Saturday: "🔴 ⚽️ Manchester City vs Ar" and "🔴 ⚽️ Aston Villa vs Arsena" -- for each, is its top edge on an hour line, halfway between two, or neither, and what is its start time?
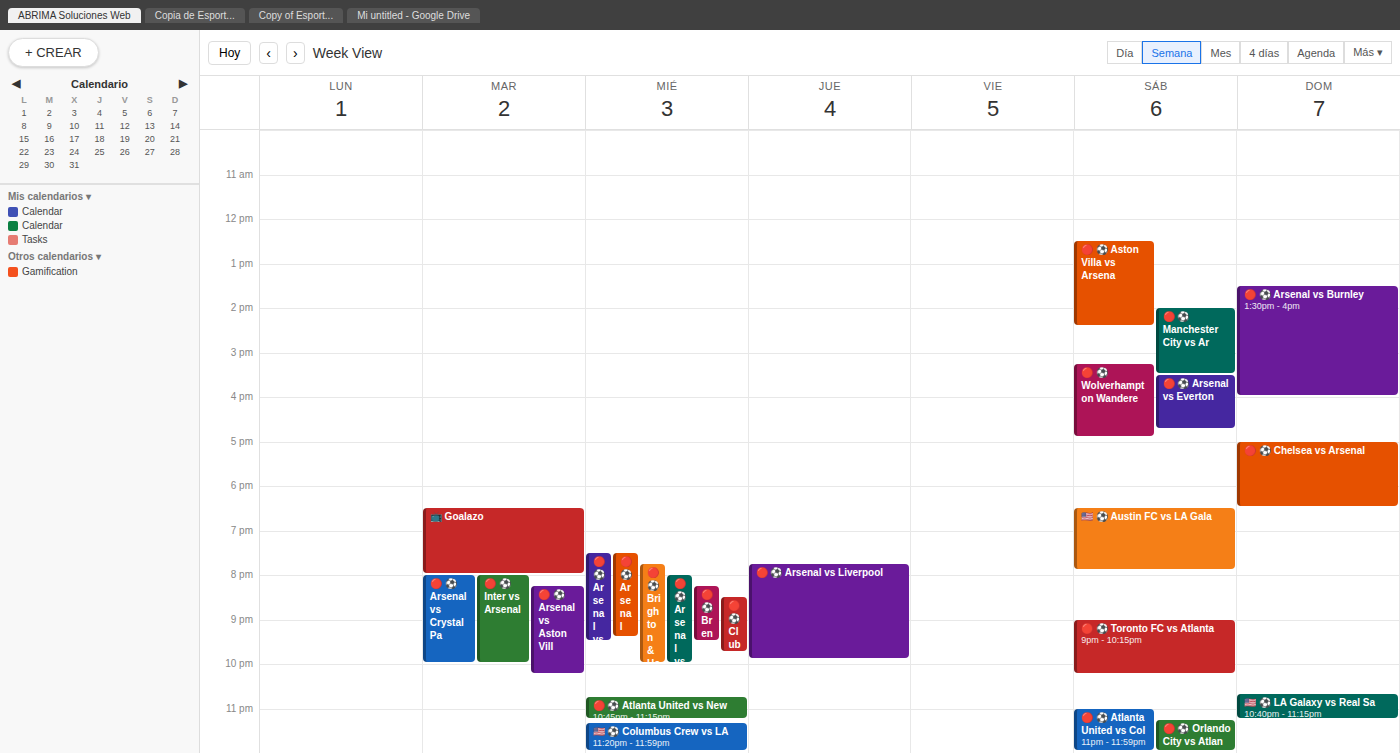
"🔴 ⚽️ Manchester City vs Ar": 14:00, exactly on the 14:00 line. "🔴 ⚽️ Aston Villa vs Arsena": 12:30, halfway between the 12:00 and 13:00 lines.